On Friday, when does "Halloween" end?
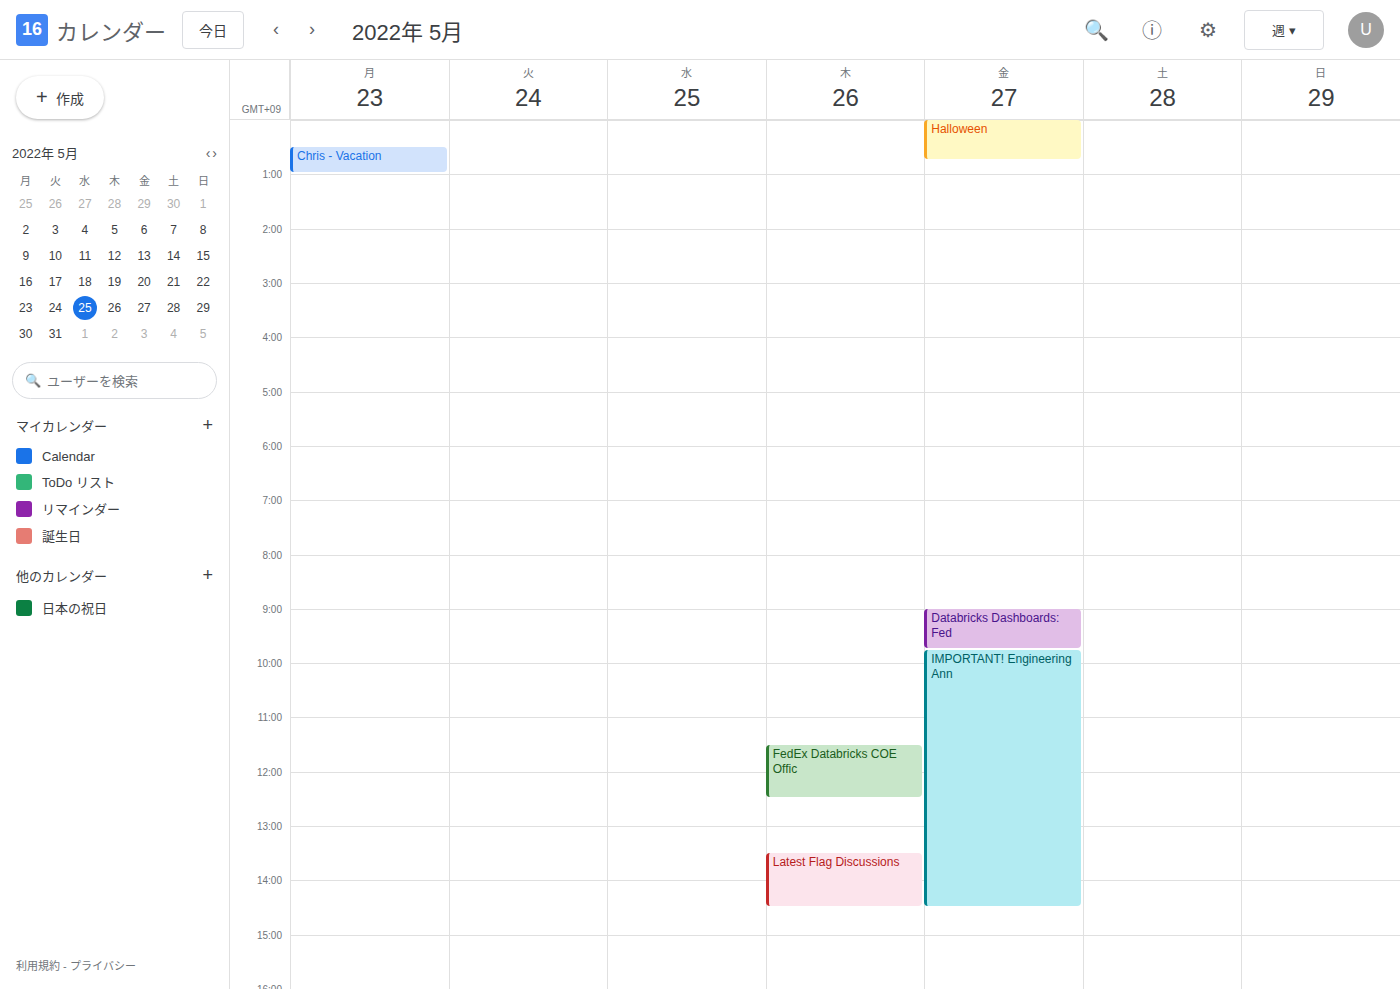
12:45 AM